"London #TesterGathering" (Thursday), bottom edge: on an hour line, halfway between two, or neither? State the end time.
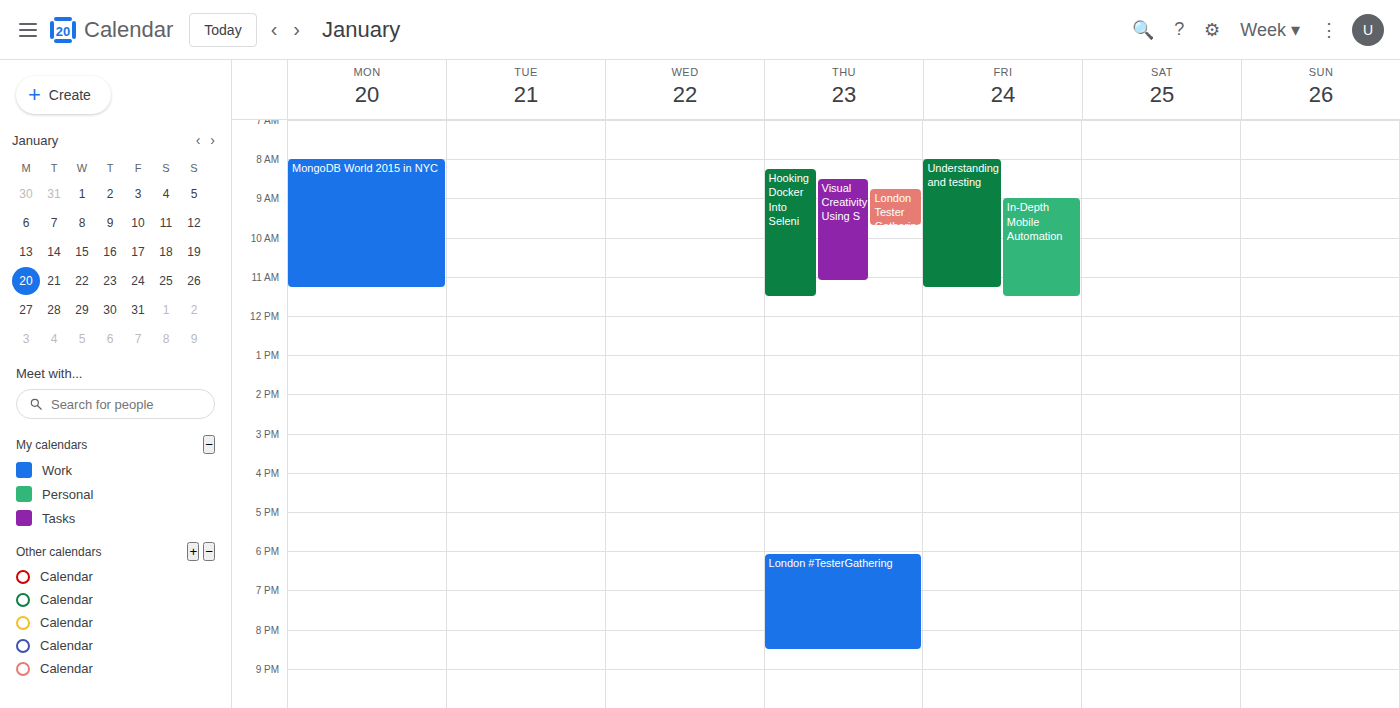
20:30 -- halfway between the 20:00 and 21:00 lines.